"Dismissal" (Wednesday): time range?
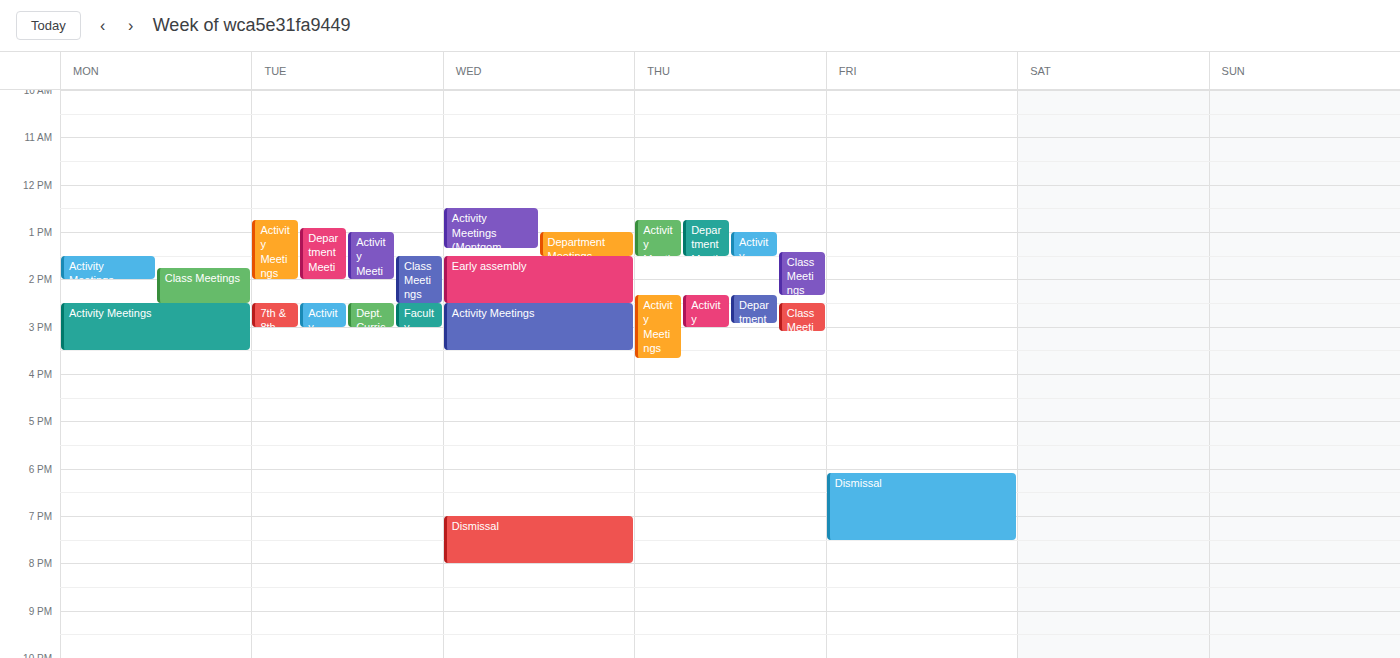
7:00 PM to 8:00 PM